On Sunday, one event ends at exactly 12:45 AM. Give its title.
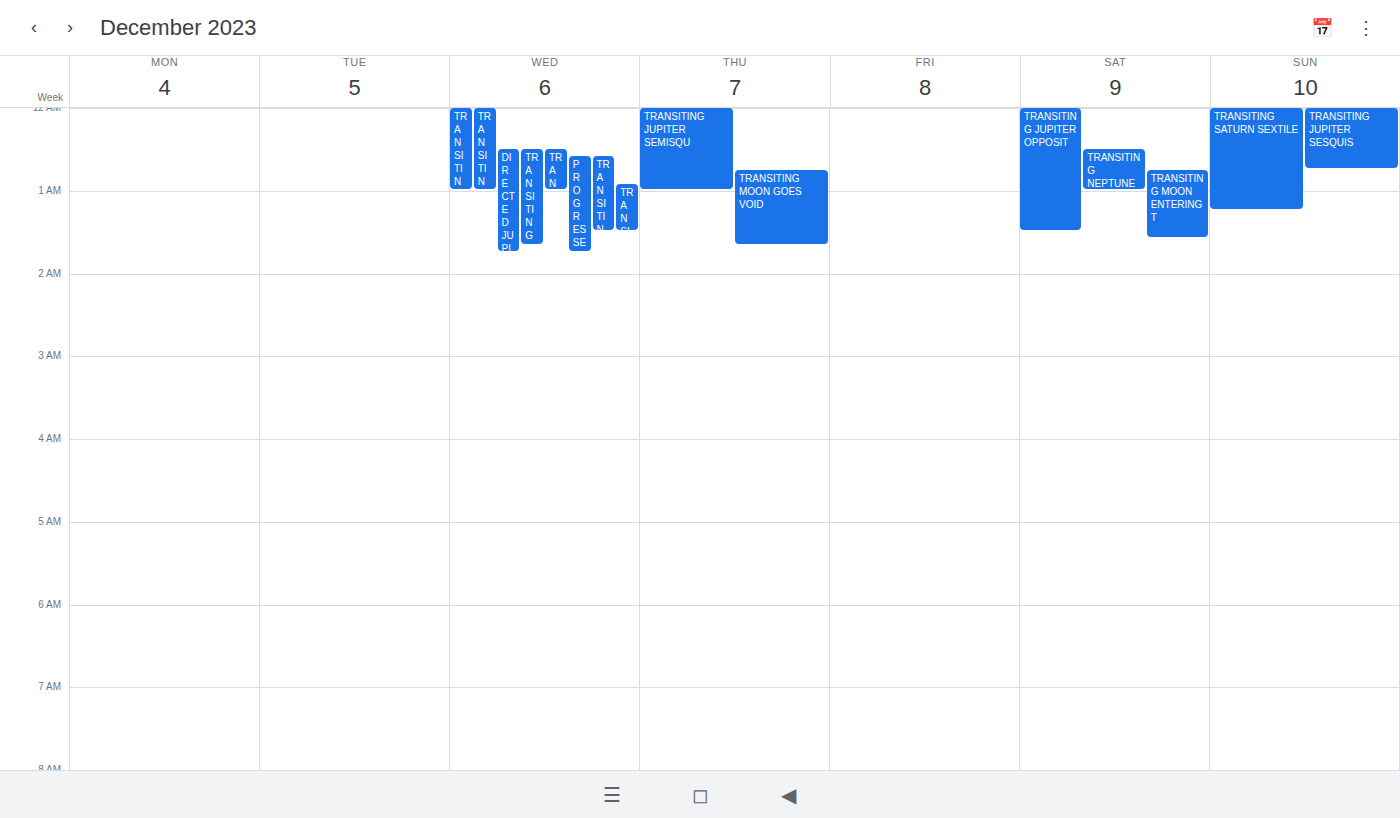
"TRANSITING JUPITER SESQUIS"